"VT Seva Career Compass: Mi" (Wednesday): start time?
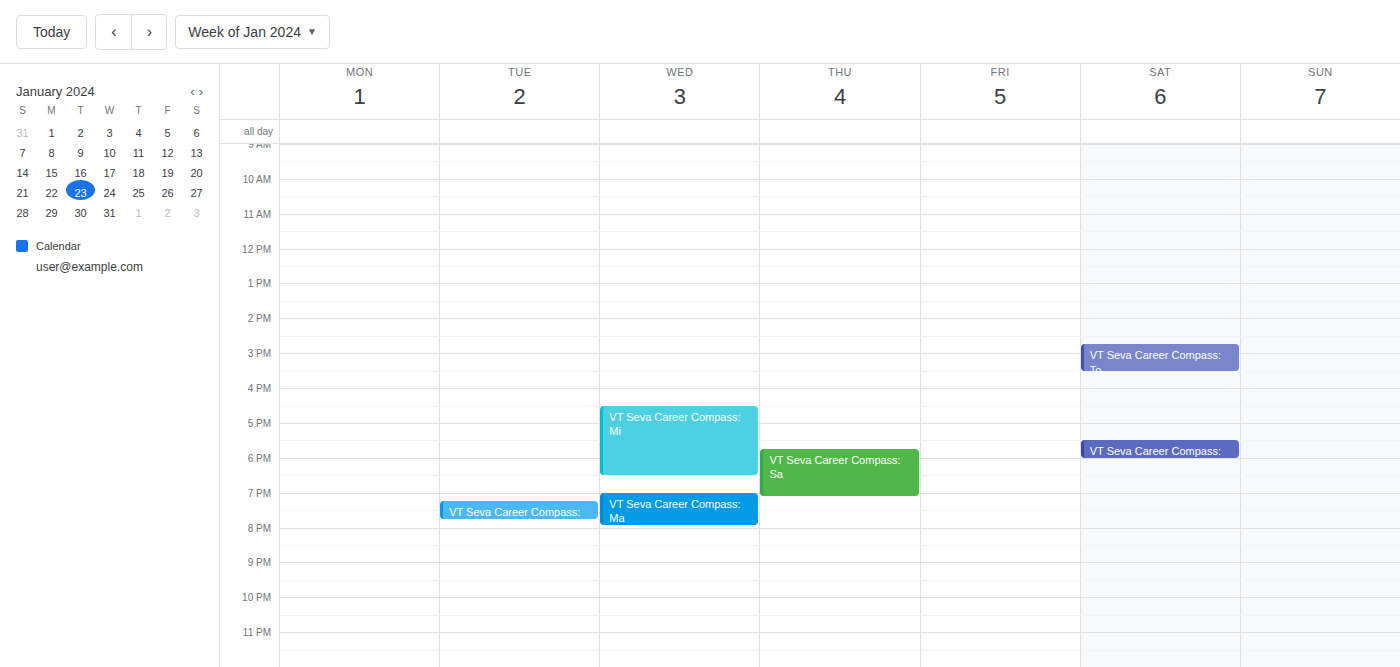
4:30 PM